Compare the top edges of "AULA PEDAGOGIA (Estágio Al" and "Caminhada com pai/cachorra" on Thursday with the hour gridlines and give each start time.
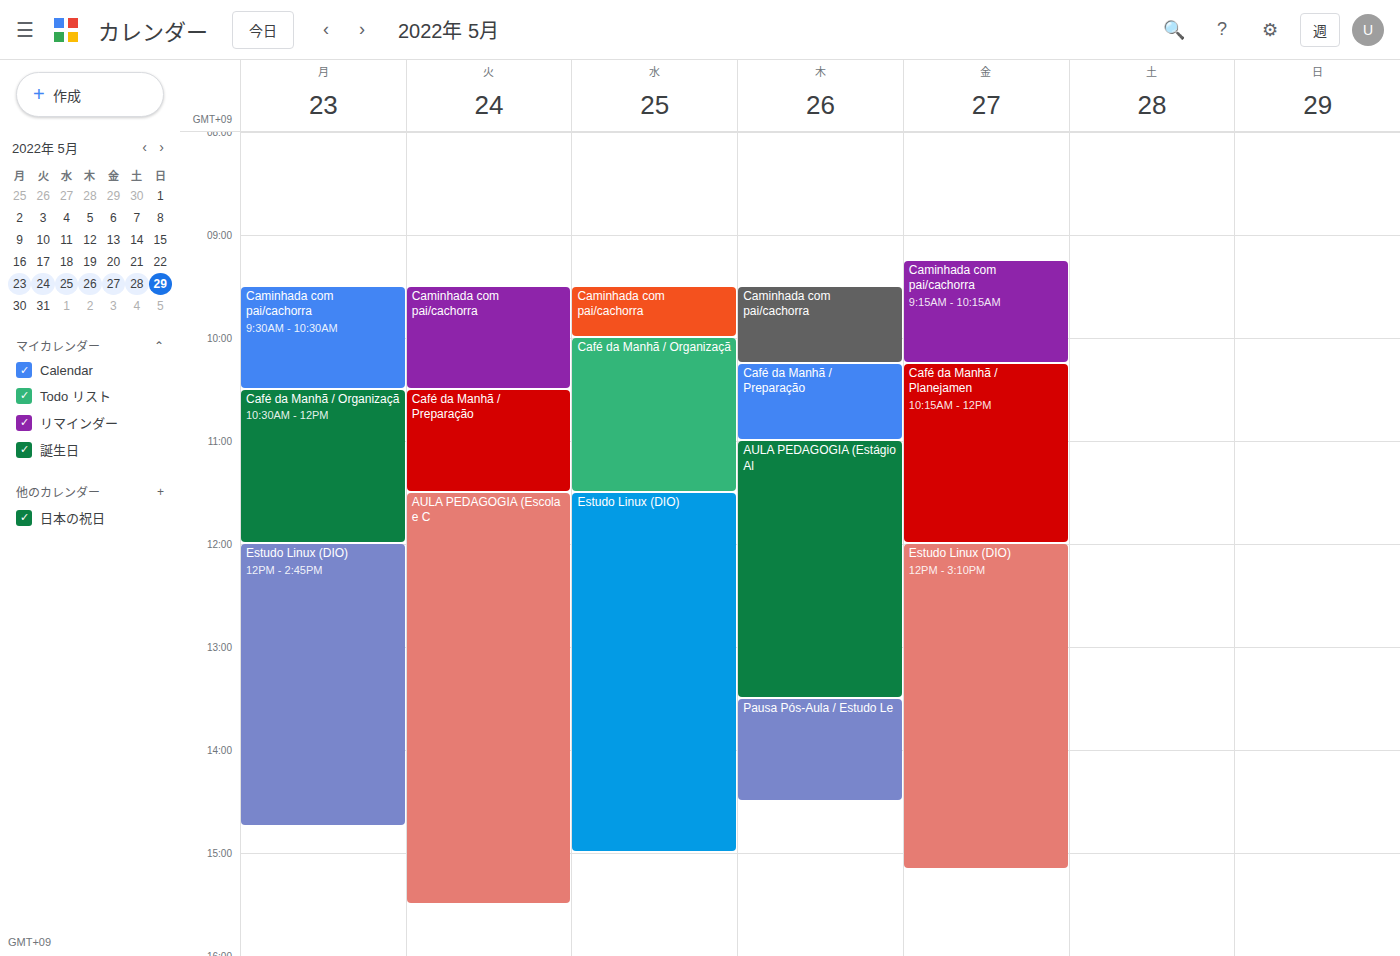
"AULA PEDAGOGIA (Estágio Al": 11:00 AM, exactly on the 11 AM line. "Caminhada com pai/cachorra": 9:30 AM, halfway between the 9 AM and 10 AM lines.